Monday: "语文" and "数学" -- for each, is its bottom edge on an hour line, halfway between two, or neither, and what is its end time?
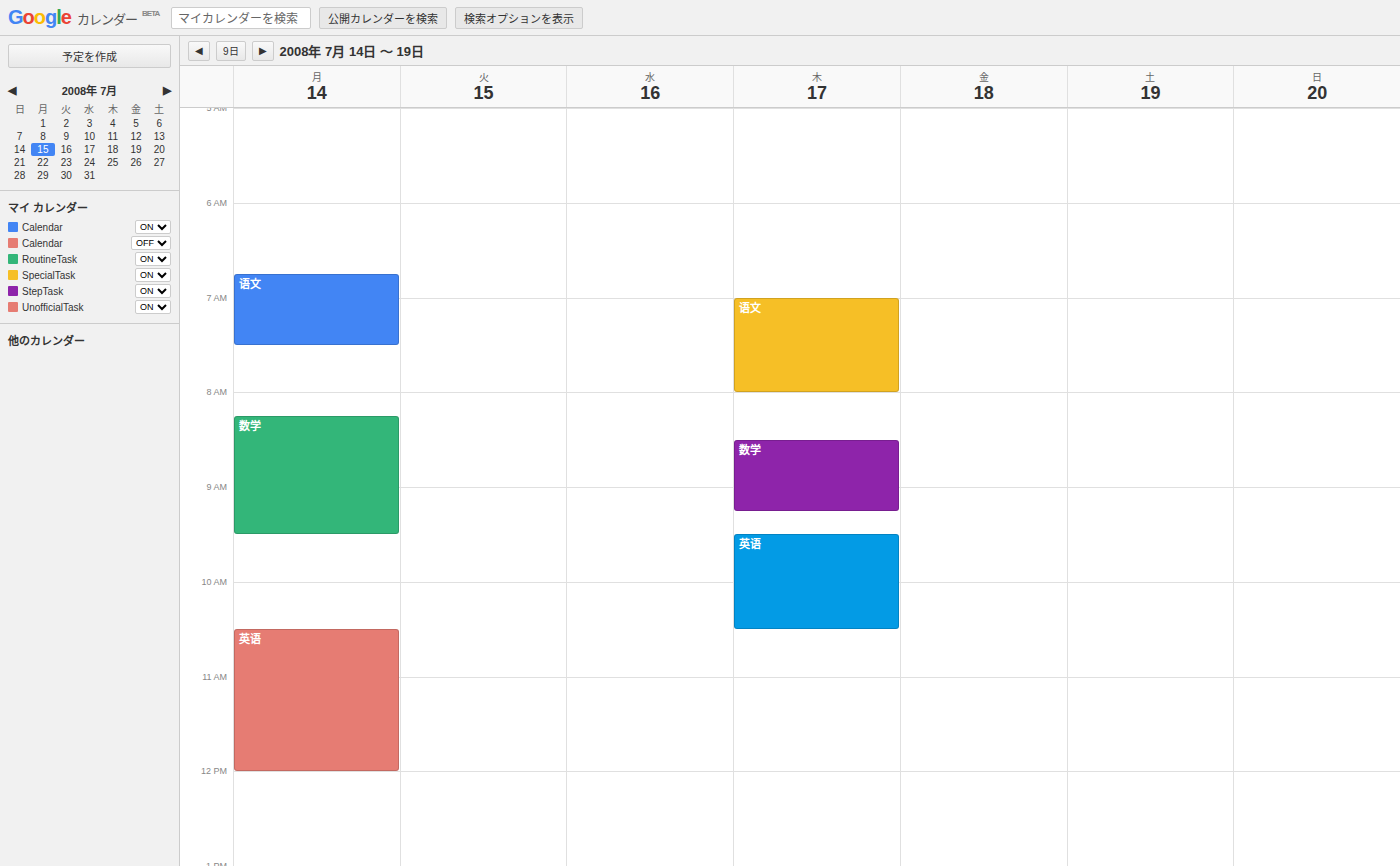
"语文": 7:30 AM, halfway between the 7 AM and 8 AM lines. "数学": 9:30 AM, halfway between the 9 AM and 10 AM lines.